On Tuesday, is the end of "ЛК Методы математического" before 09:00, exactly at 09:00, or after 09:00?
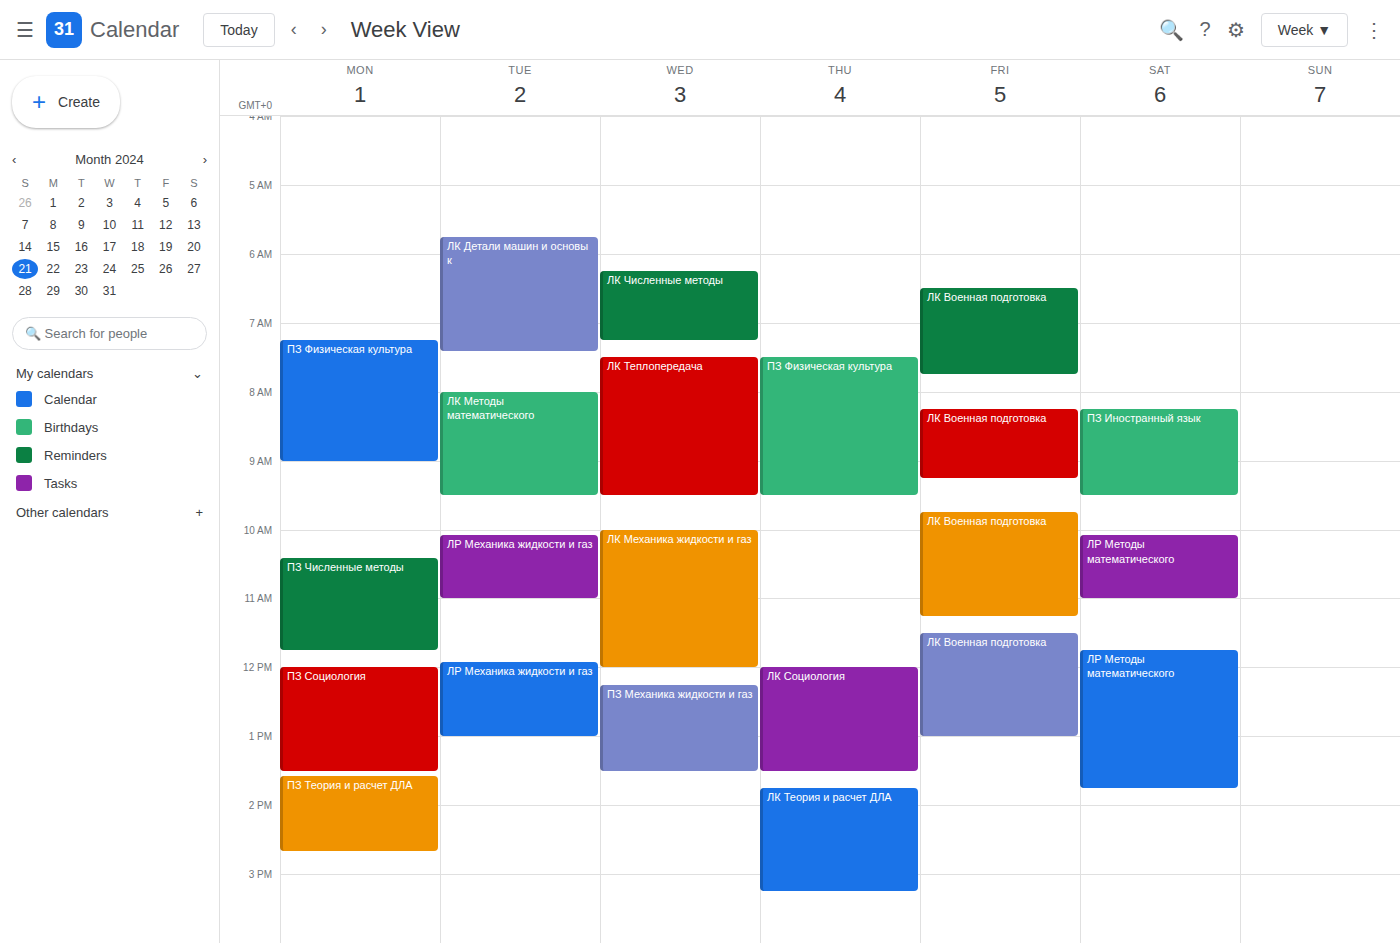
09:30 -- after 09:00, 30 minutes below the 09:00 line.